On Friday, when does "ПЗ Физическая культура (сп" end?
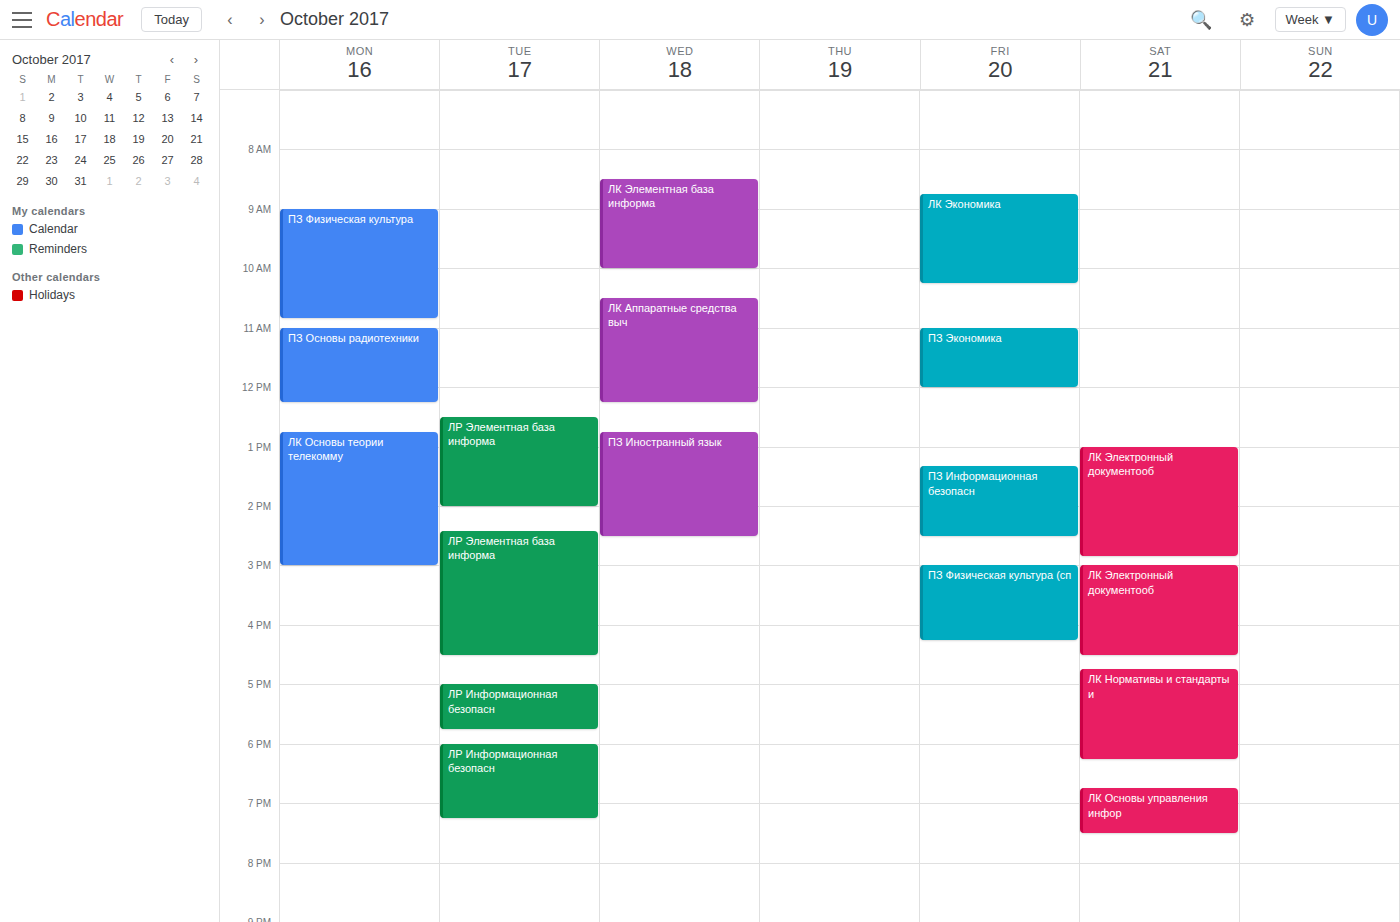
4:15 PM